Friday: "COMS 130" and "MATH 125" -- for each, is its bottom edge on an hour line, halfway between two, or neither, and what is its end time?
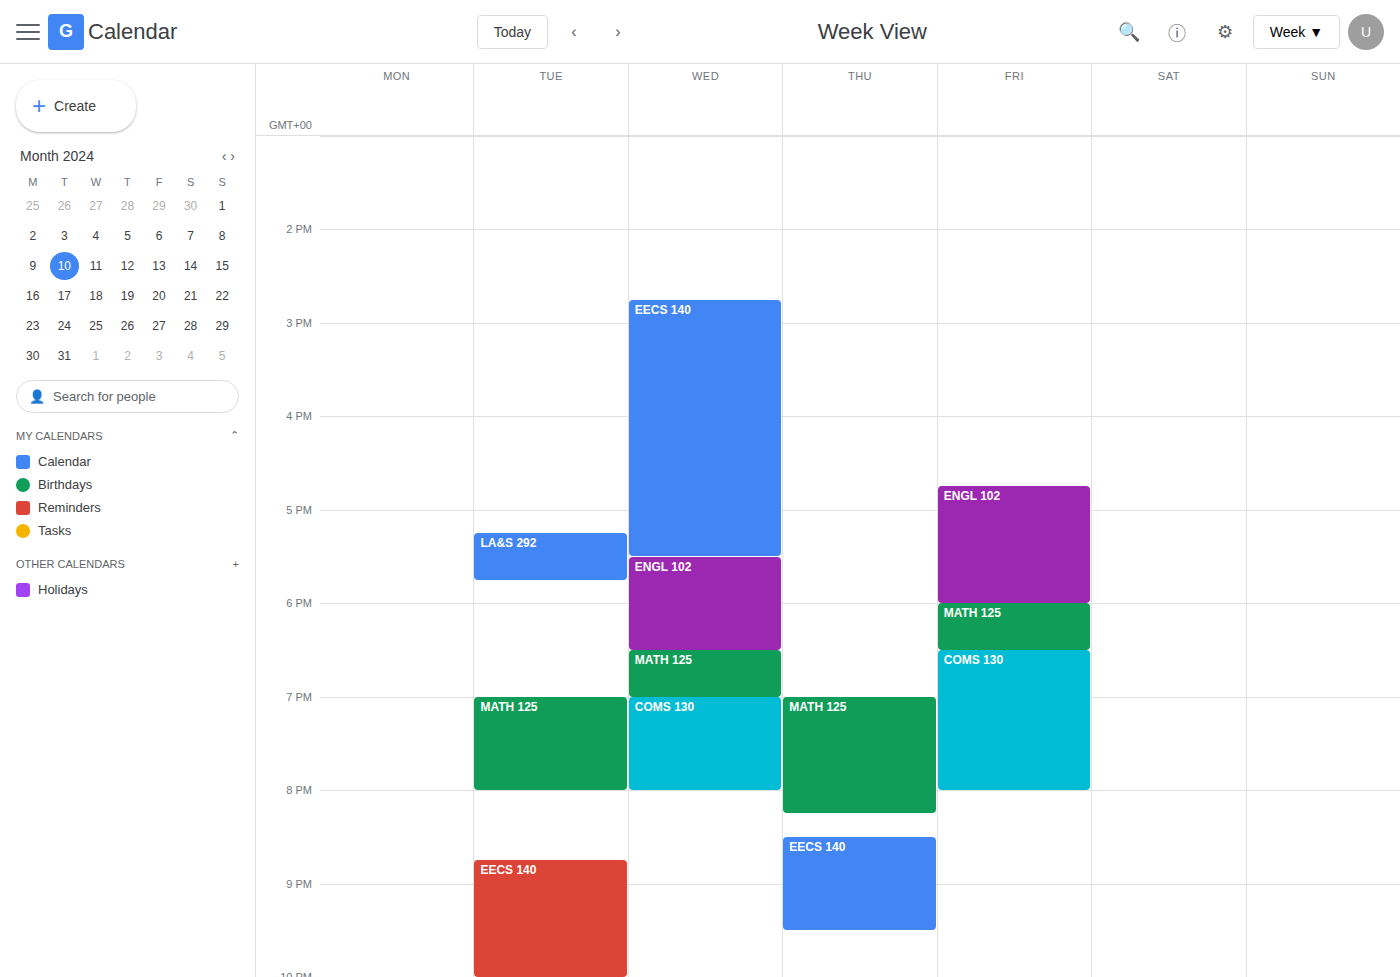
"COMS 130": 8:00 PM, exactly on the 8 PM line. "MATH 125": 6:30 PM, halfway between the 6 PM and 7 PM lines.